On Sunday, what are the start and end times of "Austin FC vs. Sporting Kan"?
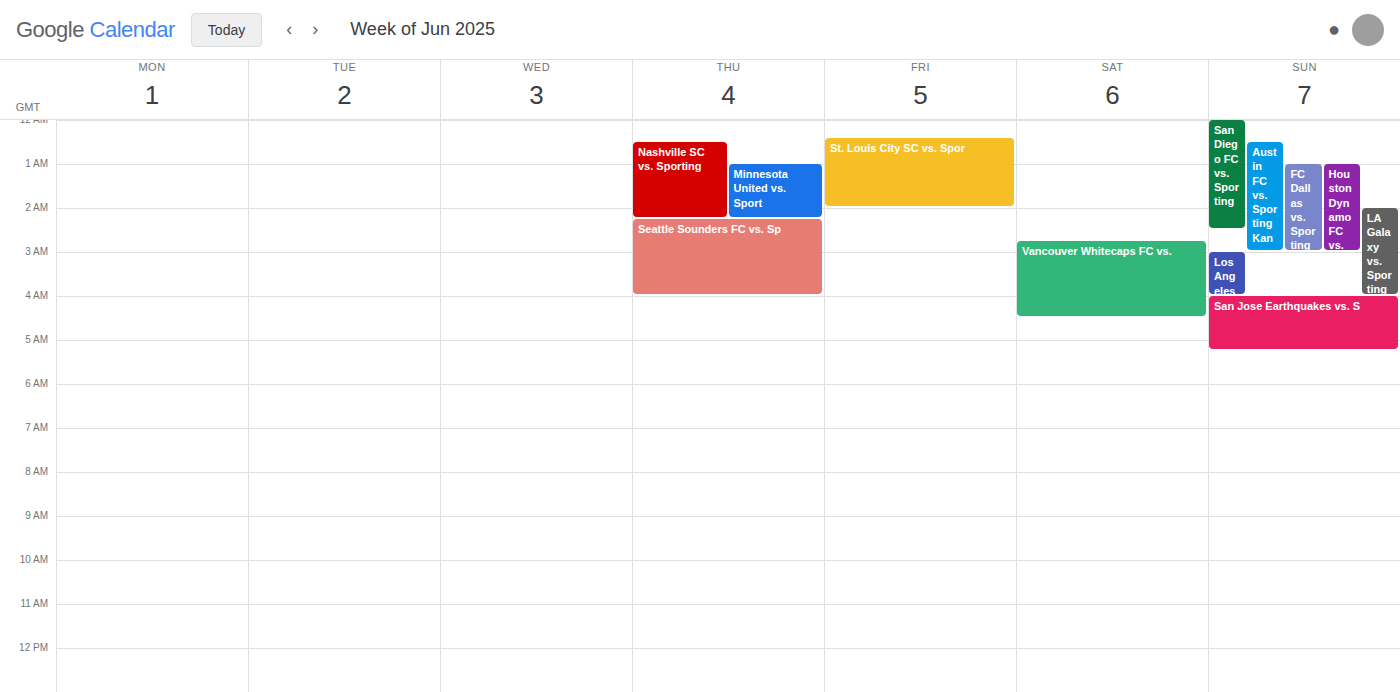
12:30 AM to 3:00 AM